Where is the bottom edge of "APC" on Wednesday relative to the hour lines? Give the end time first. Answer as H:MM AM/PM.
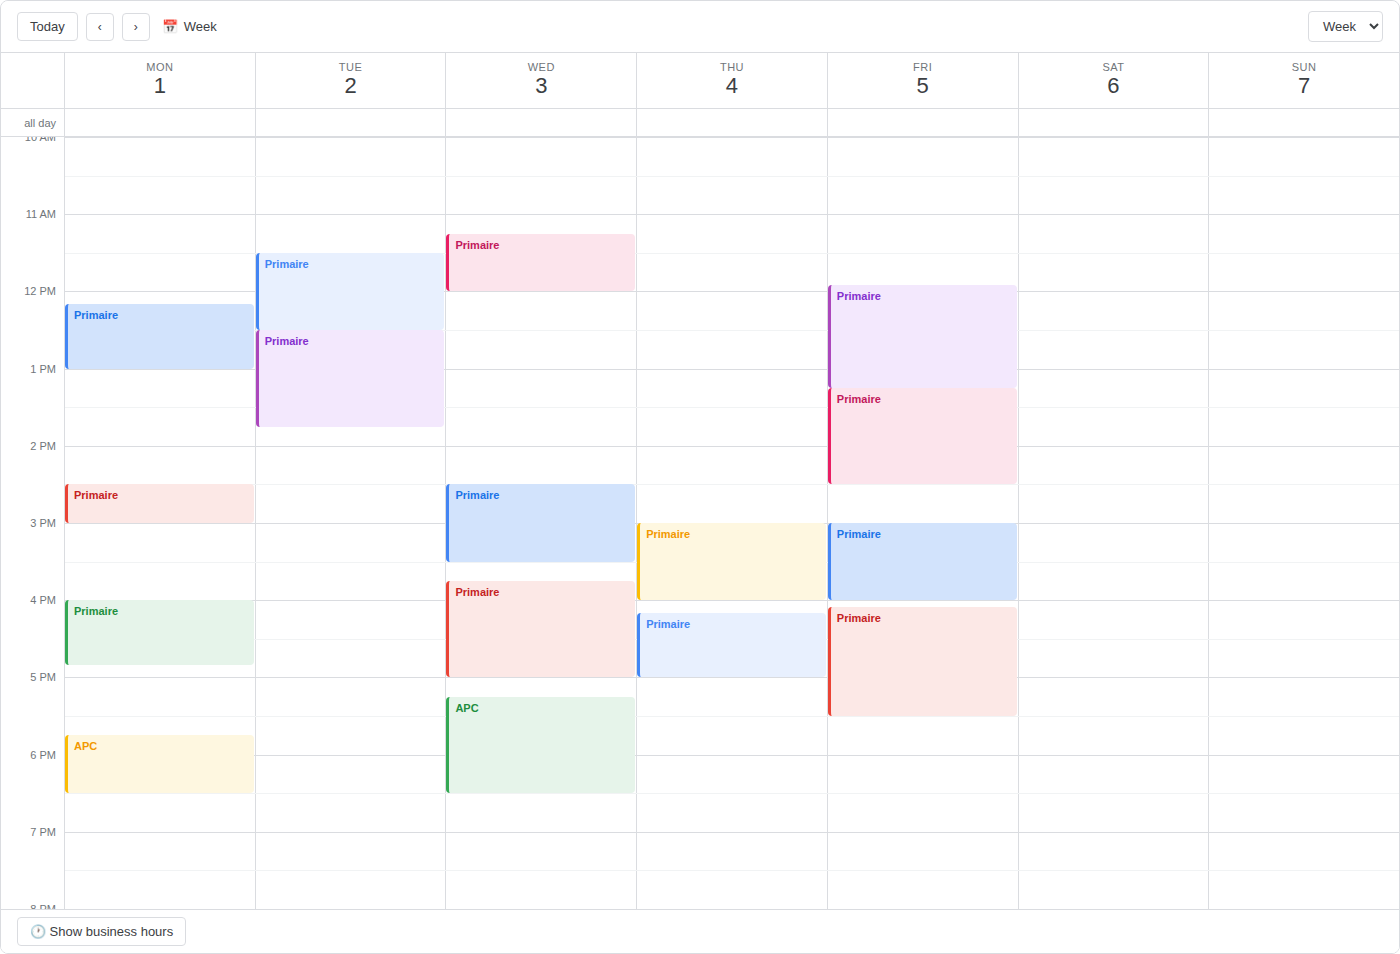
6:30 PM -- halfway between the 6 PM and 7 PM lines.